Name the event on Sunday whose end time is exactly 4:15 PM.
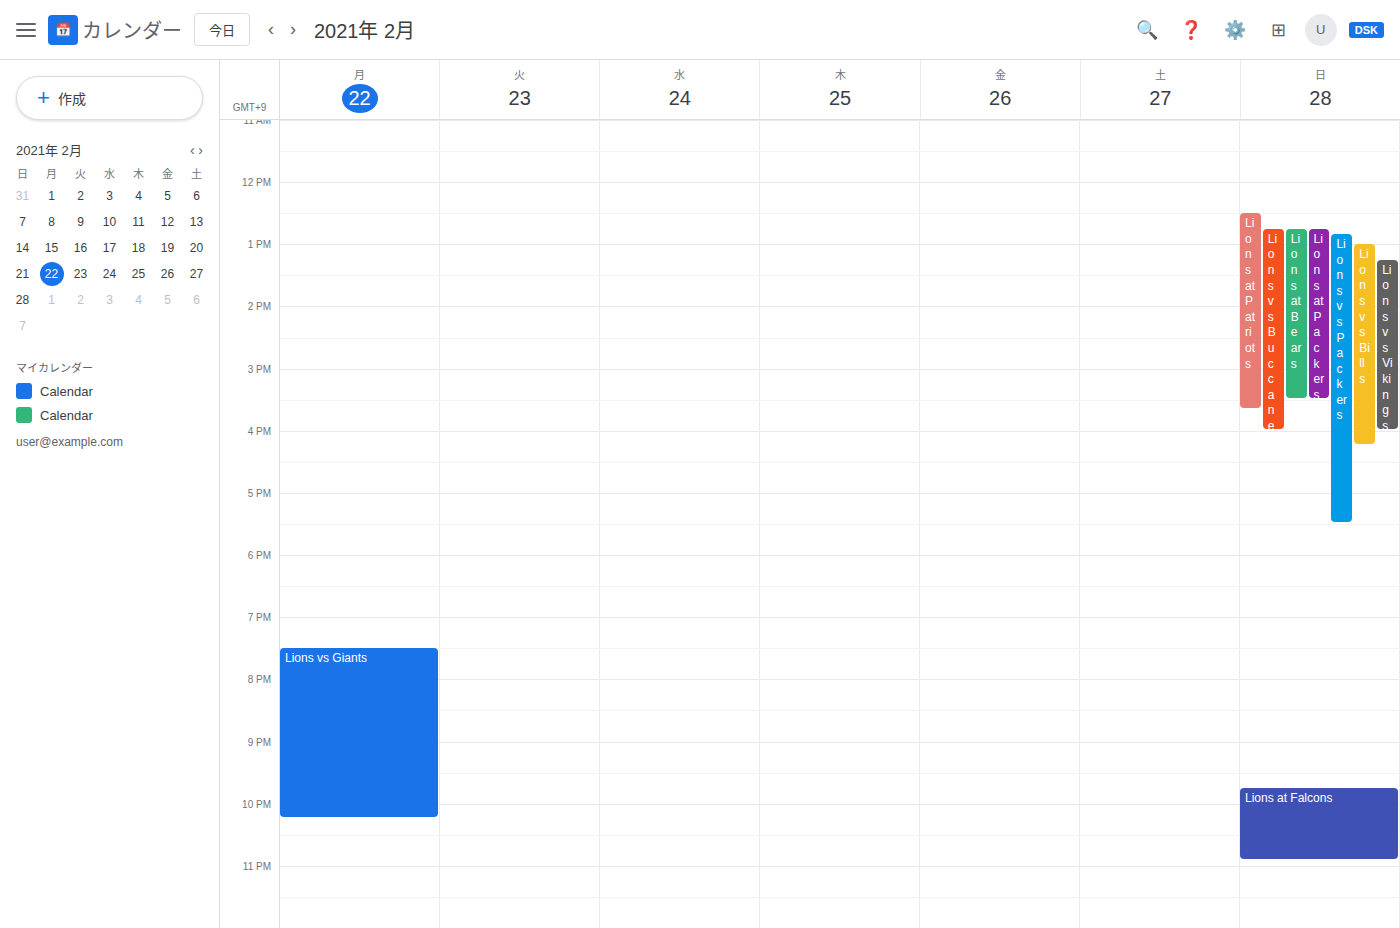
"Lions vs Bills"